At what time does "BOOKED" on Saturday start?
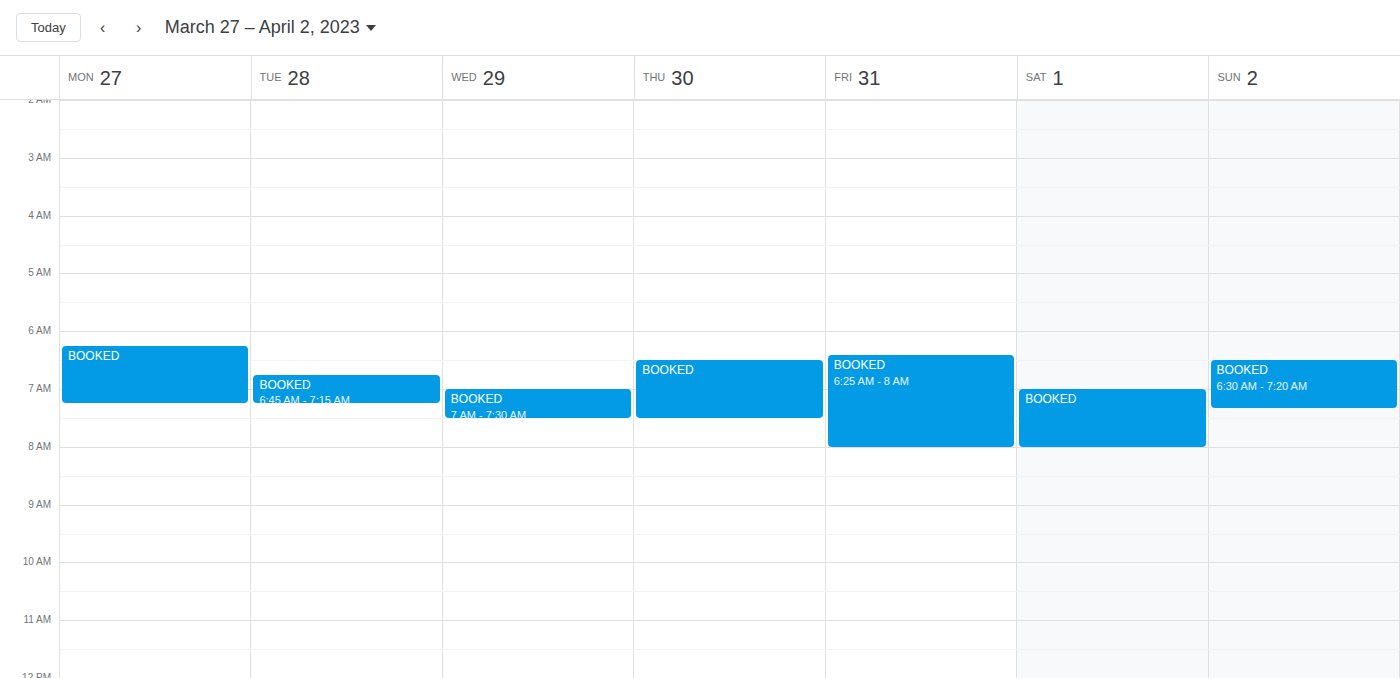
7:00 AM